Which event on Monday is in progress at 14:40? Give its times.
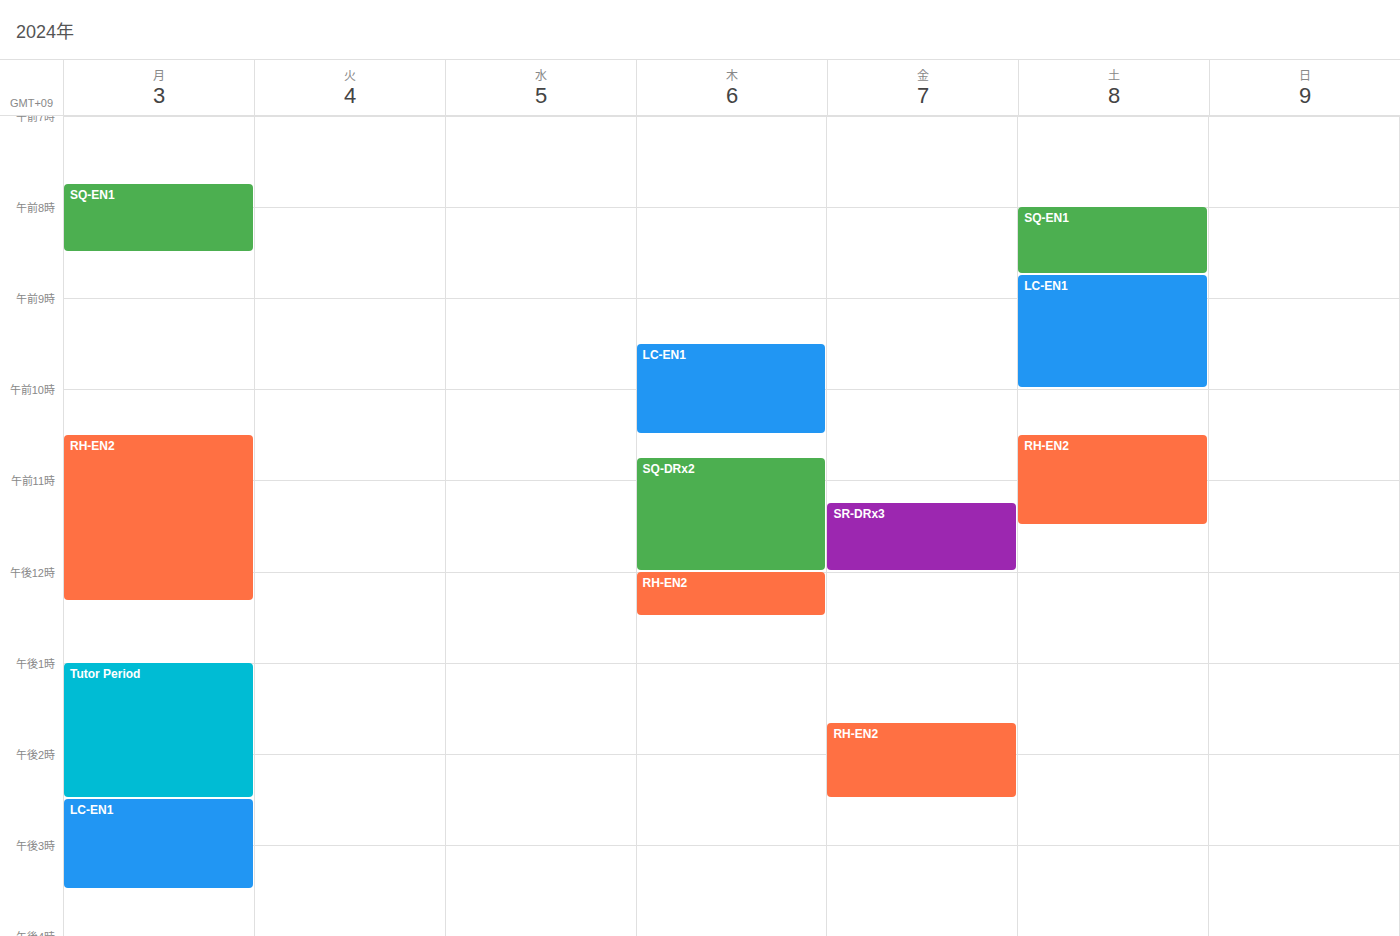
"LC-EN1", 14:30 to 15:30